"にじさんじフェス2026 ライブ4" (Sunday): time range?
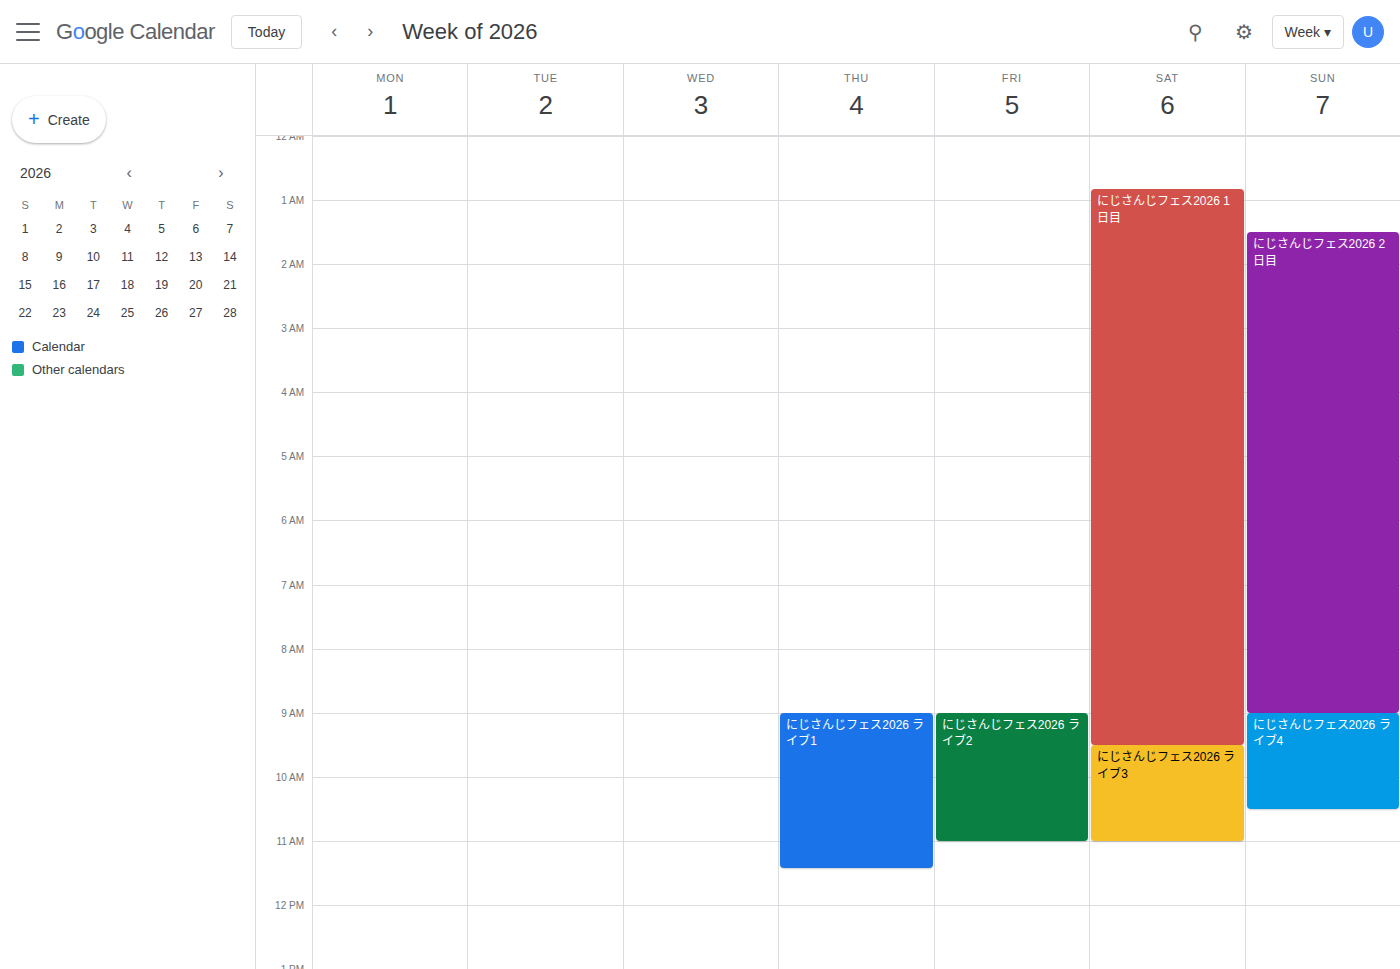
09:00 to 10:30